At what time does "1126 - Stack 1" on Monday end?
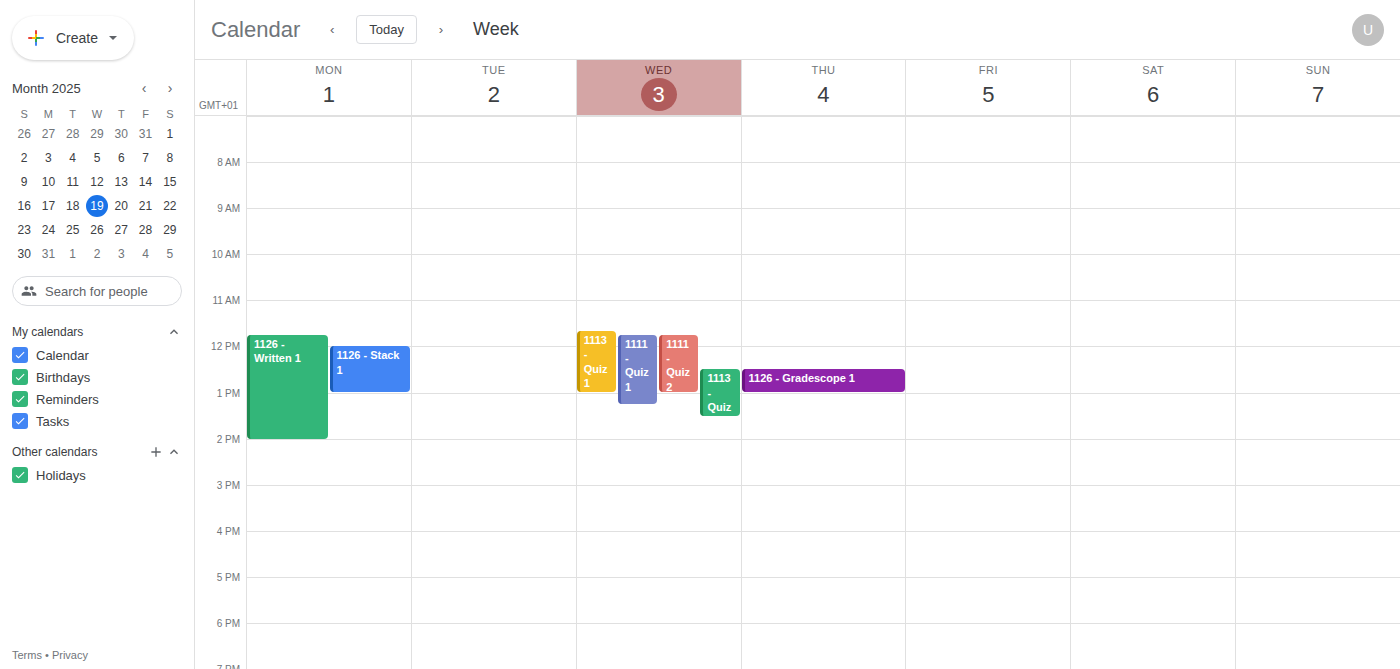
1:00 PM